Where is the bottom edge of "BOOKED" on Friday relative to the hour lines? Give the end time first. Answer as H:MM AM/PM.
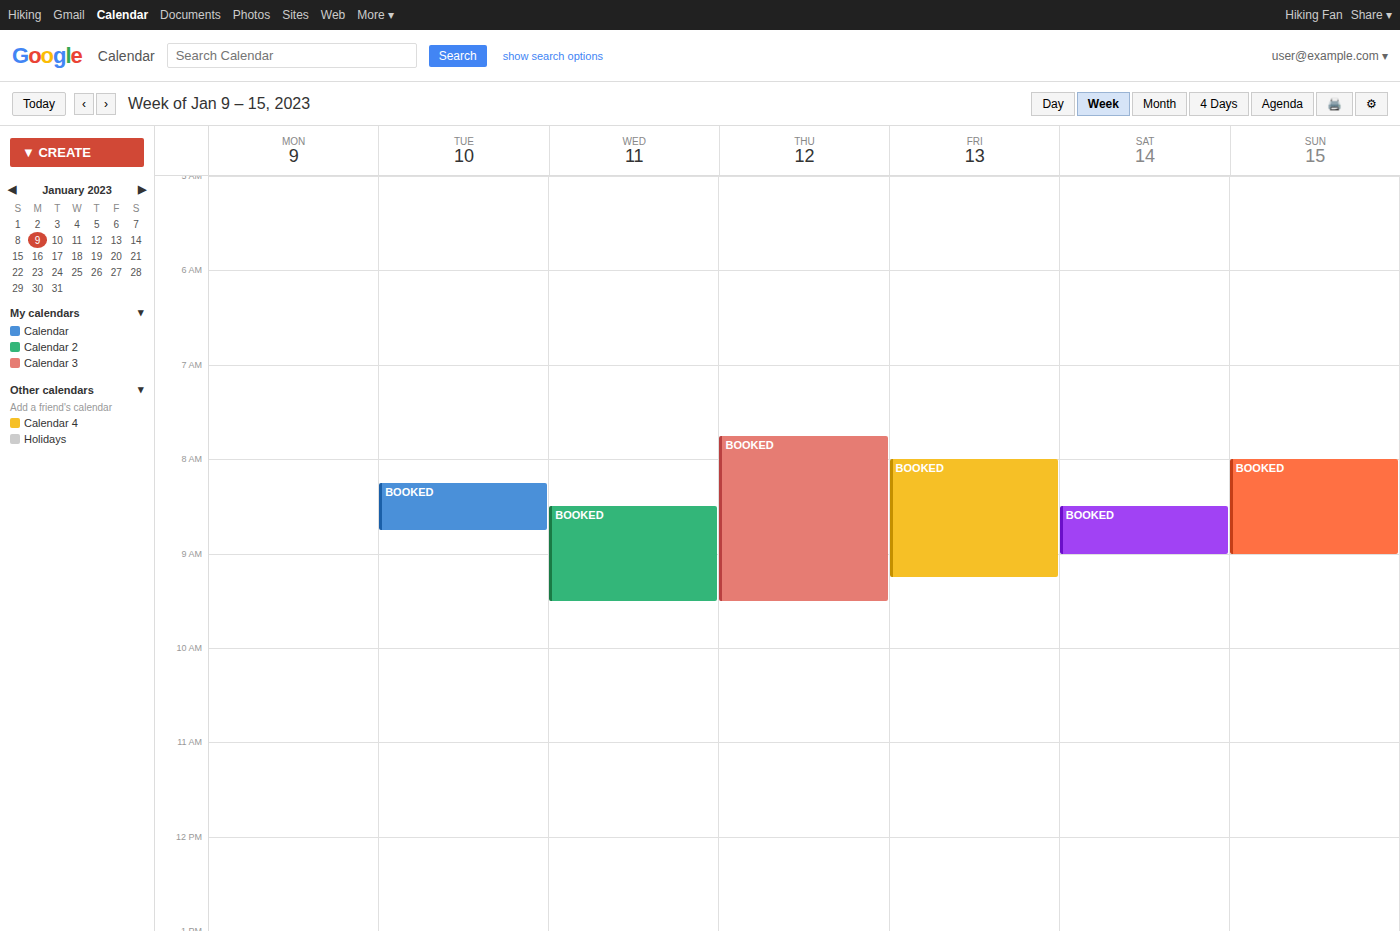
9:15 AM -- neither: a quarter of the way from the 9 AM line to the 10 AM line.